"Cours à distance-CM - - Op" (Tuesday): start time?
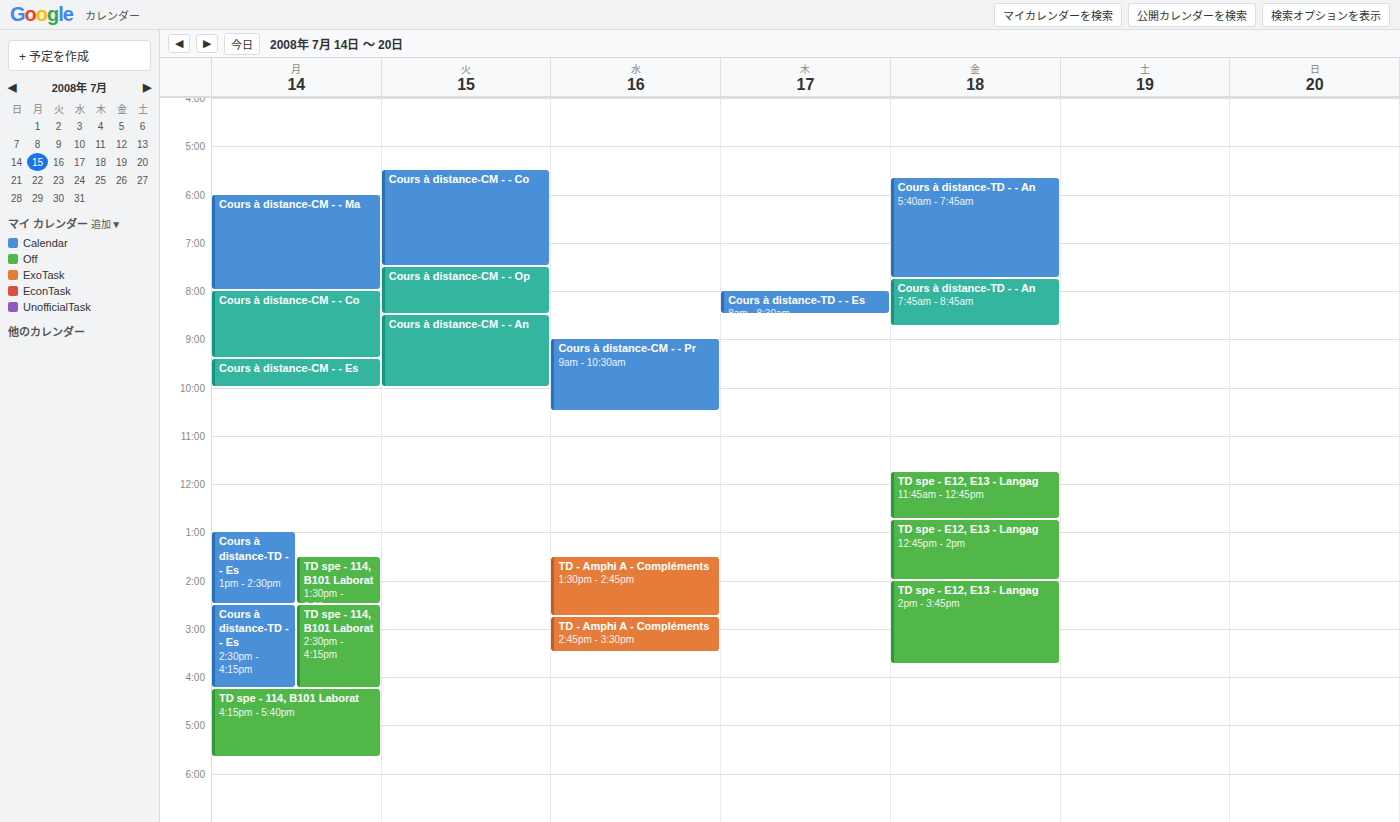
07:30